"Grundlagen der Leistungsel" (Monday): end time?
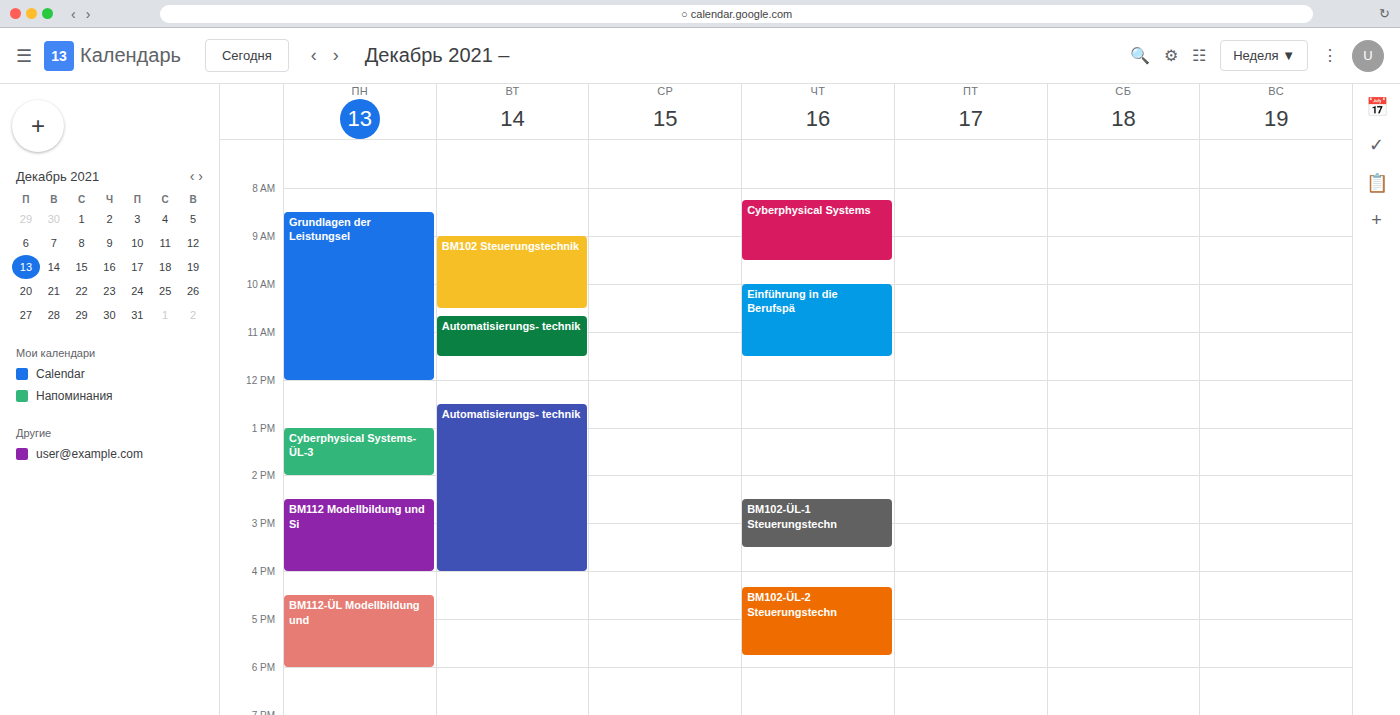
12:00 PM